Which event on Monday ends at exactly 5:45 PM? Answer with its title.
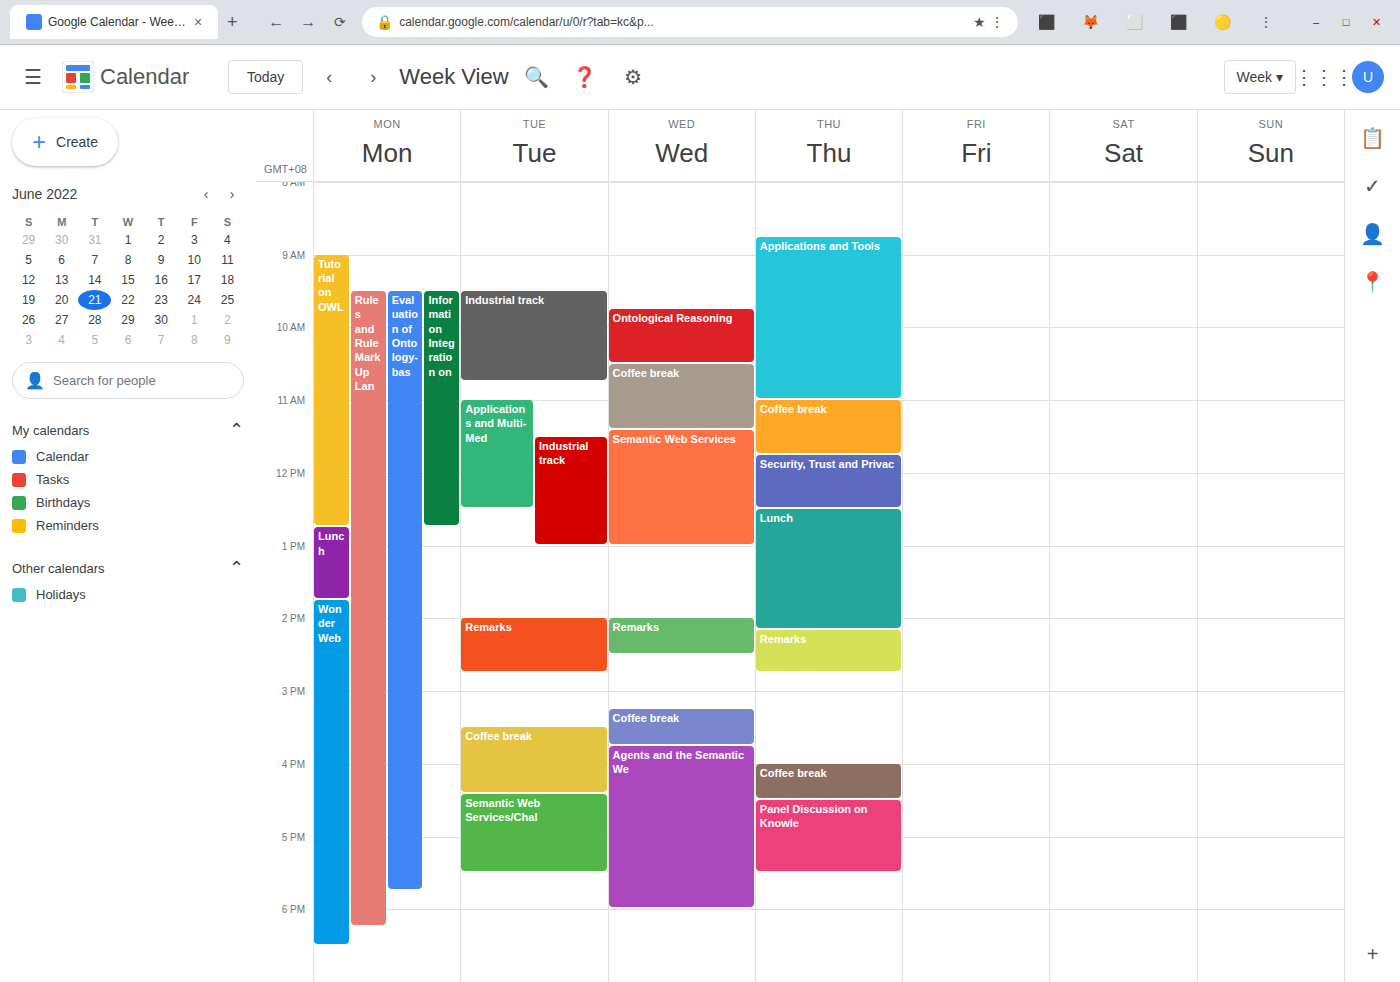
"Evaluation of Ontology-bas"